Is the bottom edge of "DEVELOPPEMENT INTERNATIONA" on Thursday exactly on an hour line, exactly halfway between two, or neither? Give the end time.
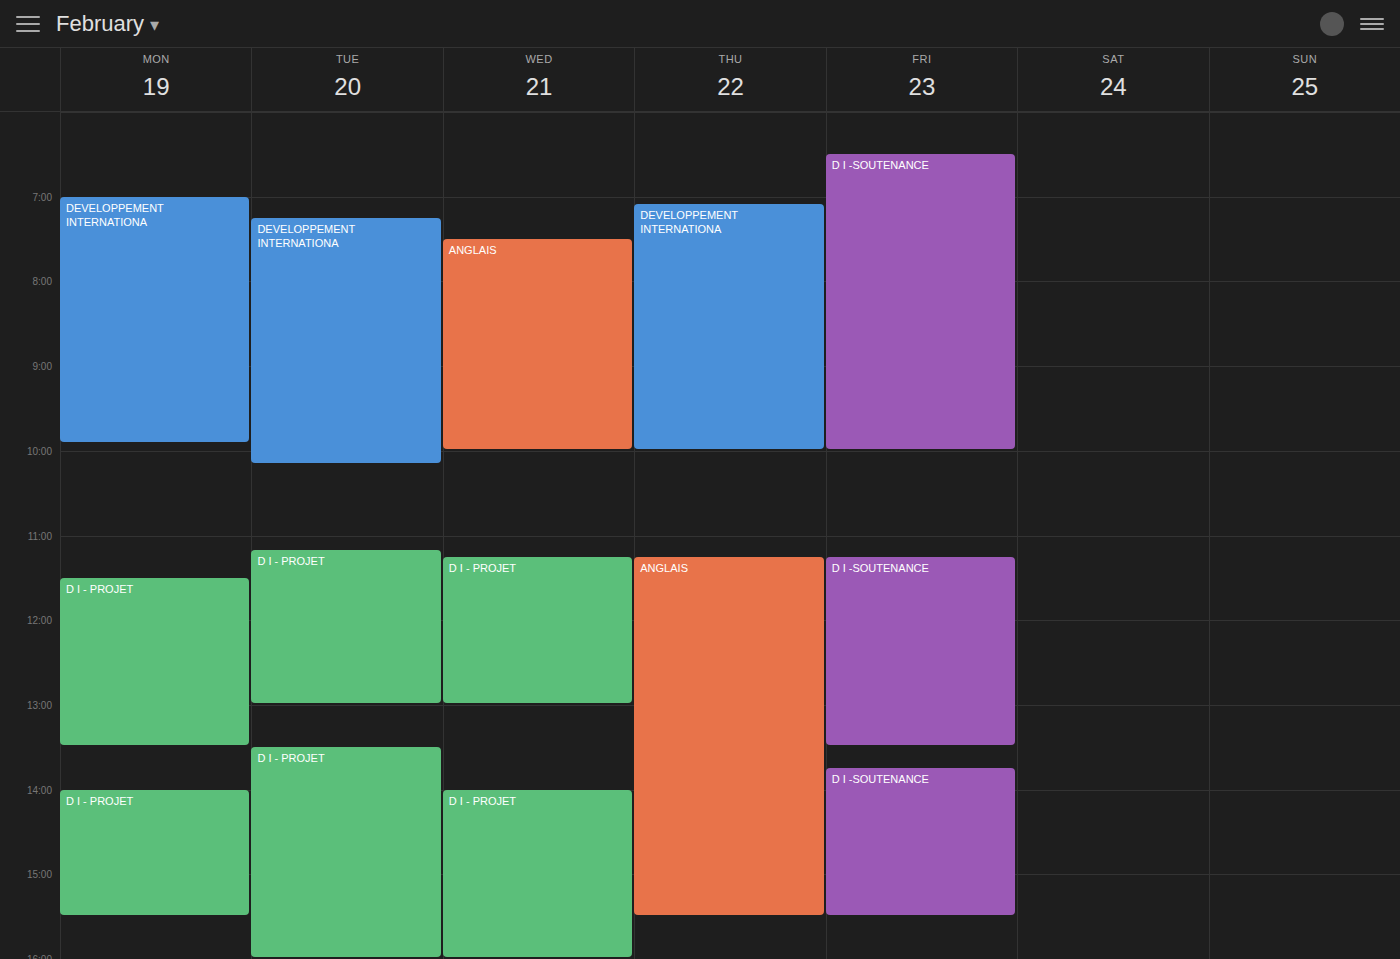
10:00 AM -- exactly on the 10 AM line.